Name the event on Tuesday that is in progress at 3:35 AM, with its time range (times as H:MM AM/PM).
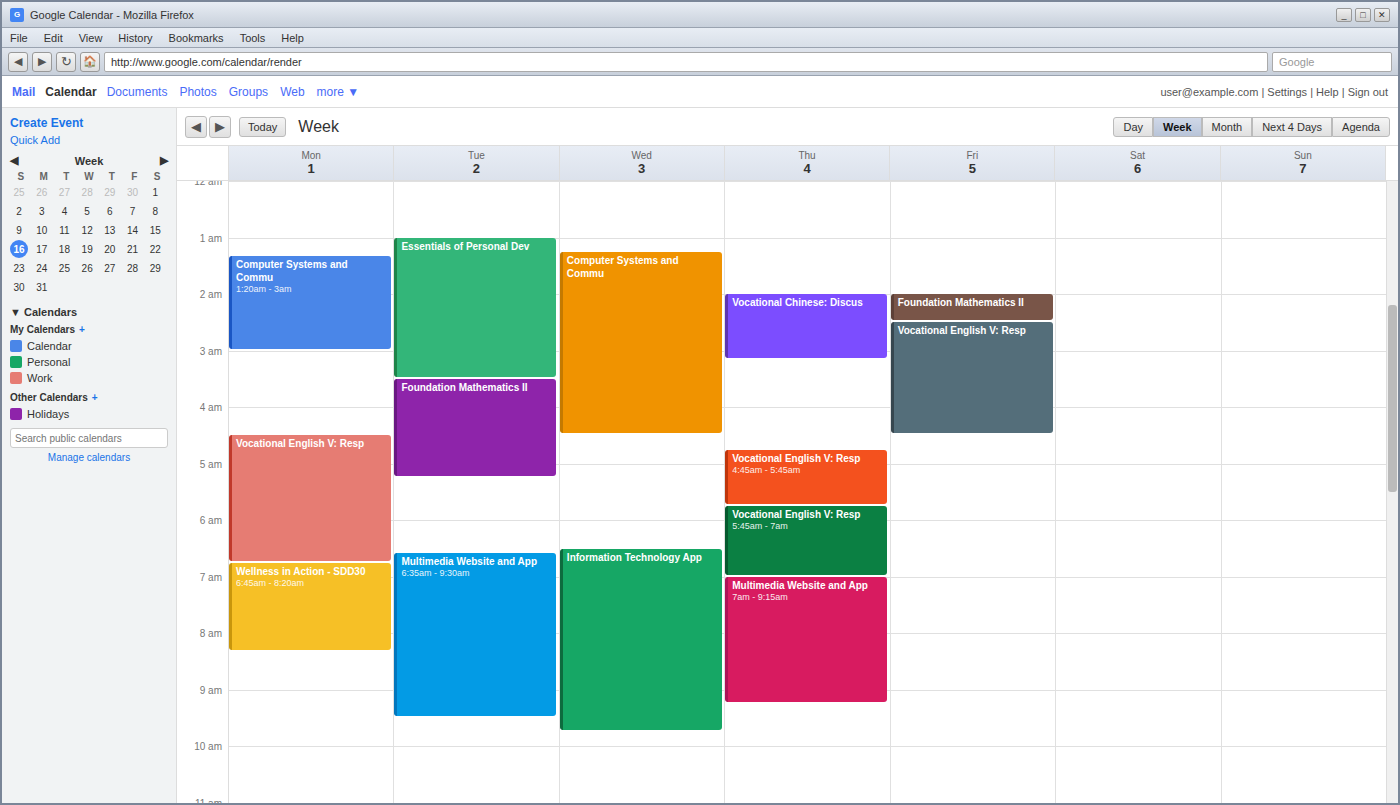
"Foundation Mathematics II", 3:30 AM to 5:15 AM